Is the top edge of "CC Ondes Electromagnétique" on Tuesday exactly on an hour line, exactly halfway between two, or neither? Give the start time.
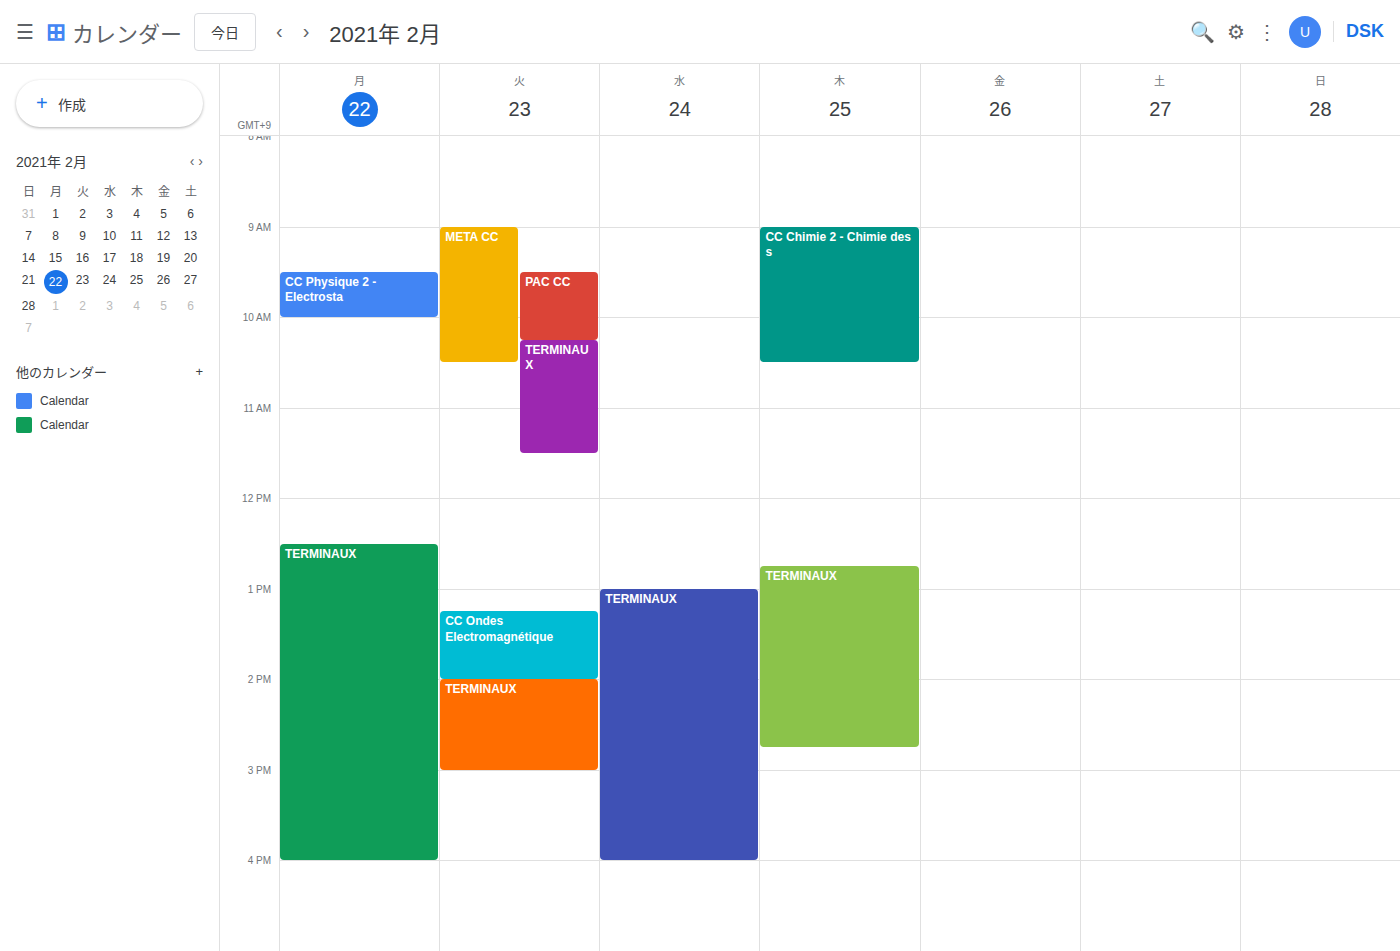
1:15 PM -- neither: a quarter of the way from the 1 PM line to the 2 PM line.